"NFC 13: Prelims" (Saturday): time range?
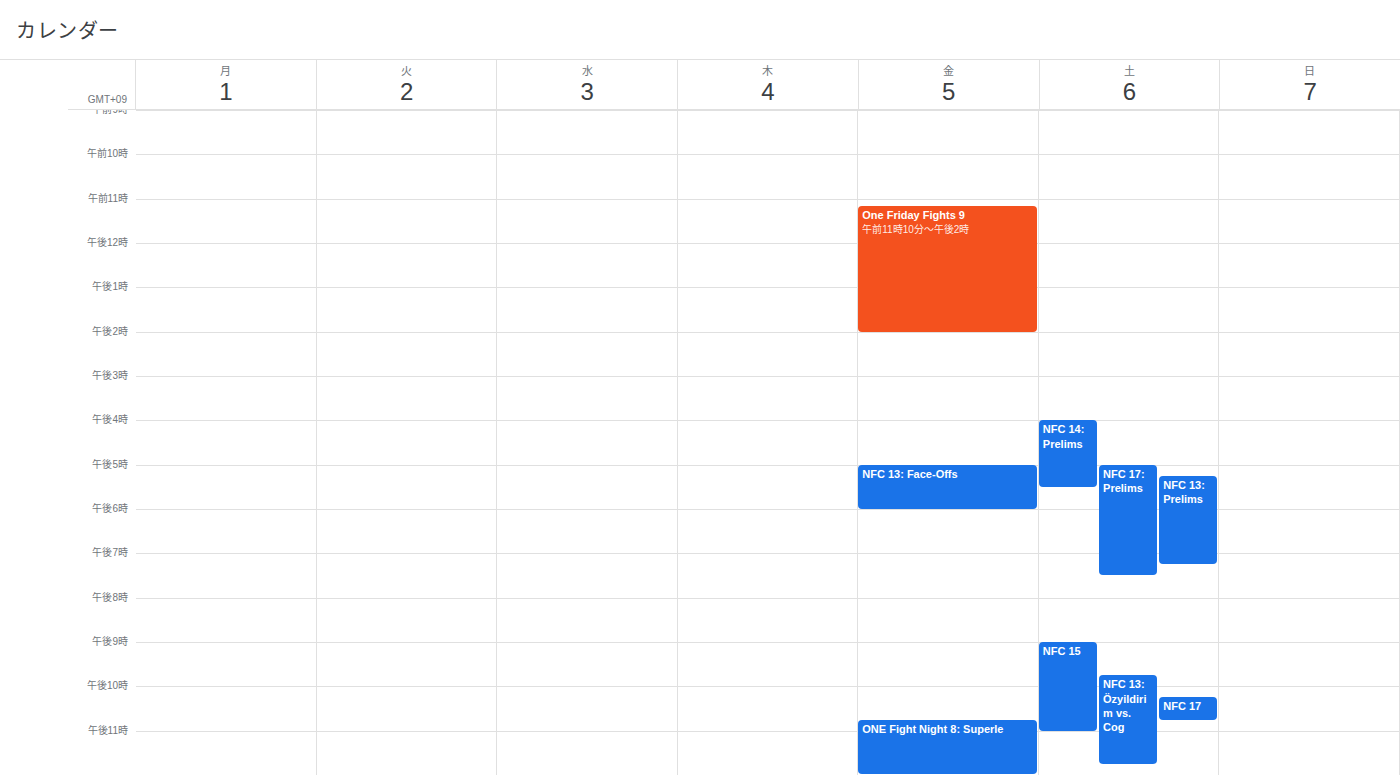
5:15 PM to 7:15 PM